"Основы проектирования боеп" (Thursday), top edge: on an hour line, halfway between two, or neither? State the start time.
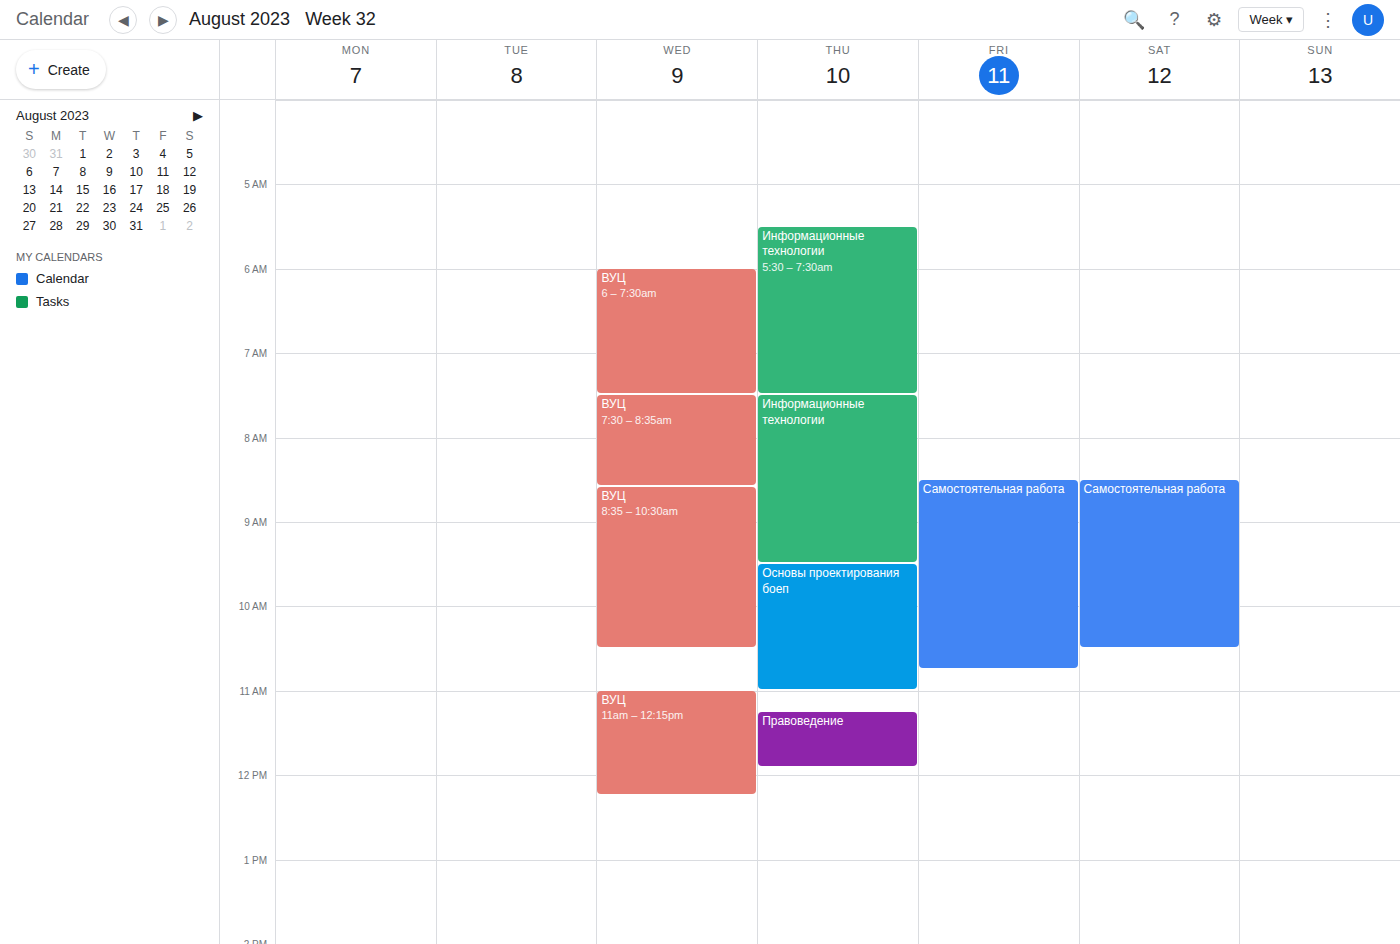
9:30 AM -- halfway between the 9 AM and 10 AM lines.